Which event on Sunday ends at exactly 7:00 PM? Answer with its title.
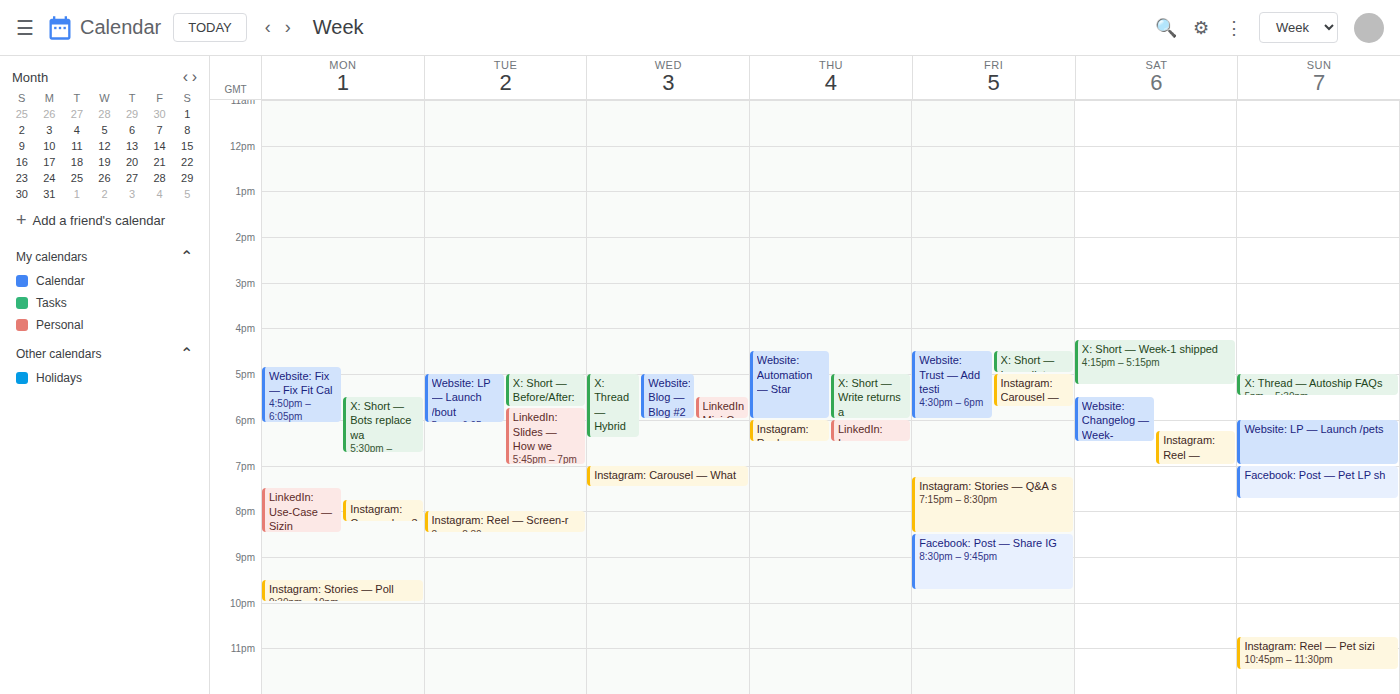
"Website: LP — Launch /pets"